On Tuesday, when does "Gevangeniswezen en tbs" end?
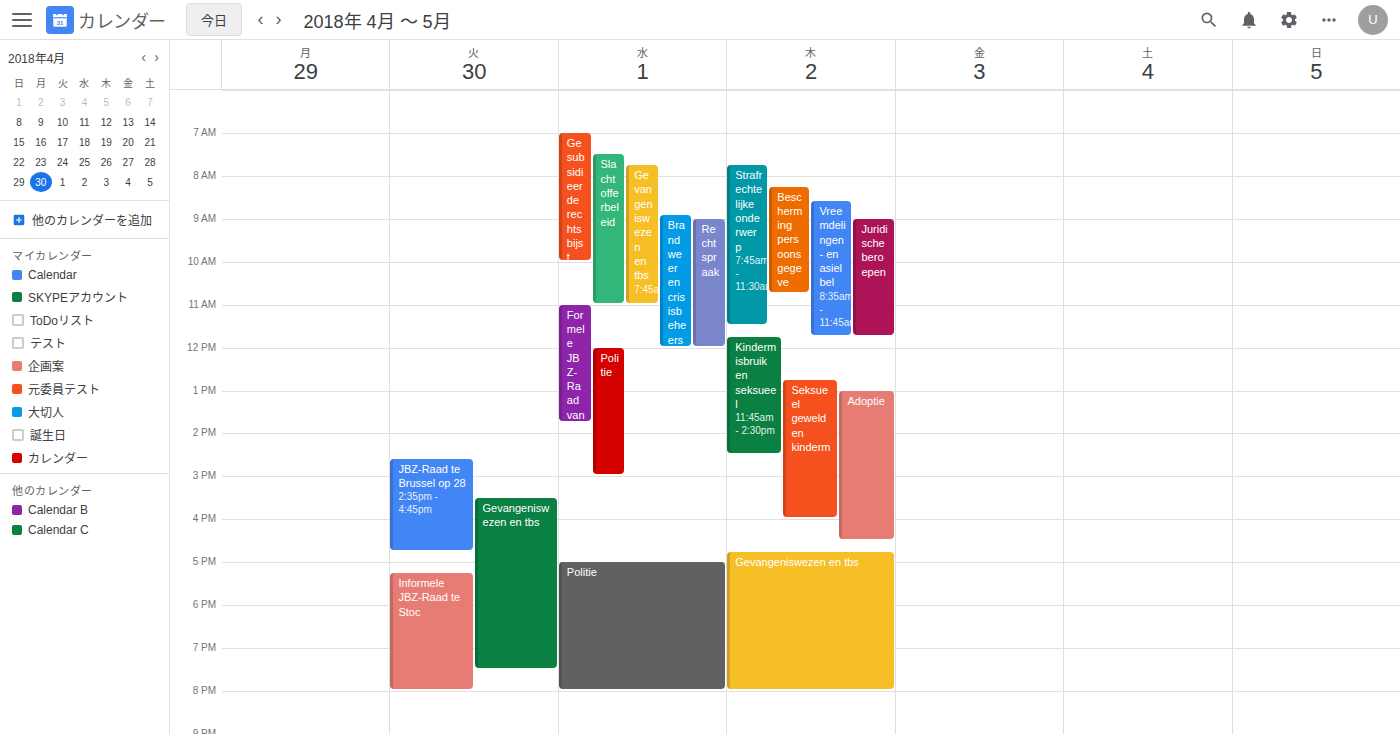
7:30 PM